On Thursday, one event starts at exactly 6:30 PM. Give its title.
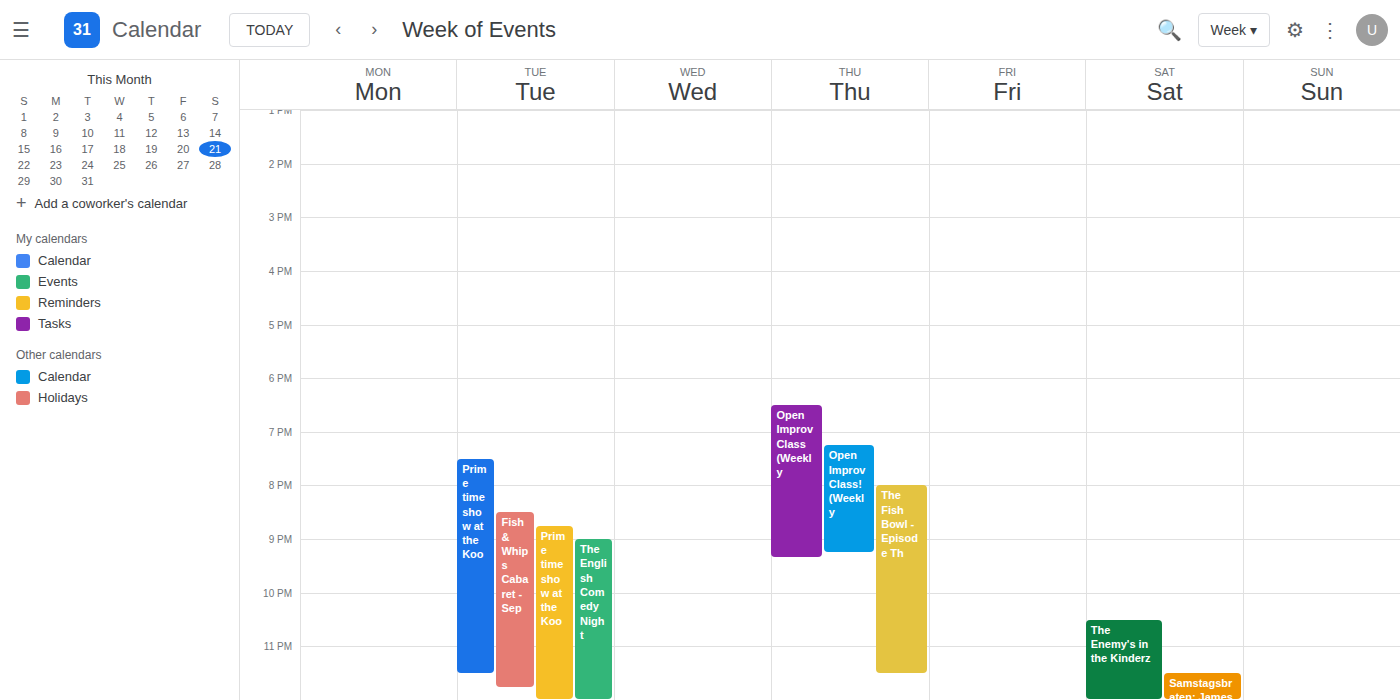
"Open Improv Class (Weekly"